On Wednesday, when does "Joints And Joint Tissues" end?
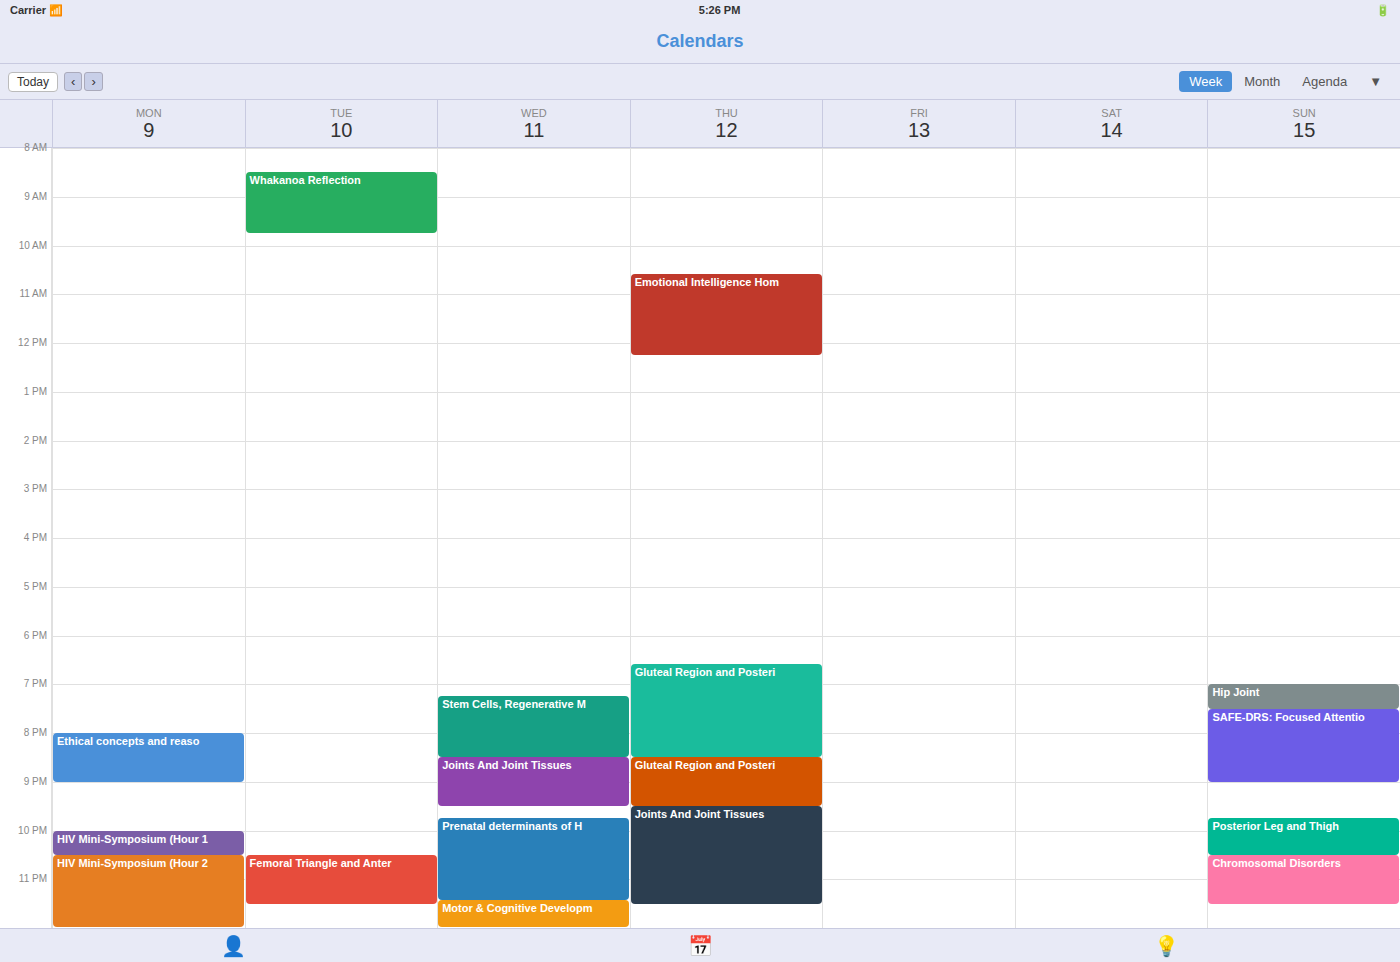
21:30